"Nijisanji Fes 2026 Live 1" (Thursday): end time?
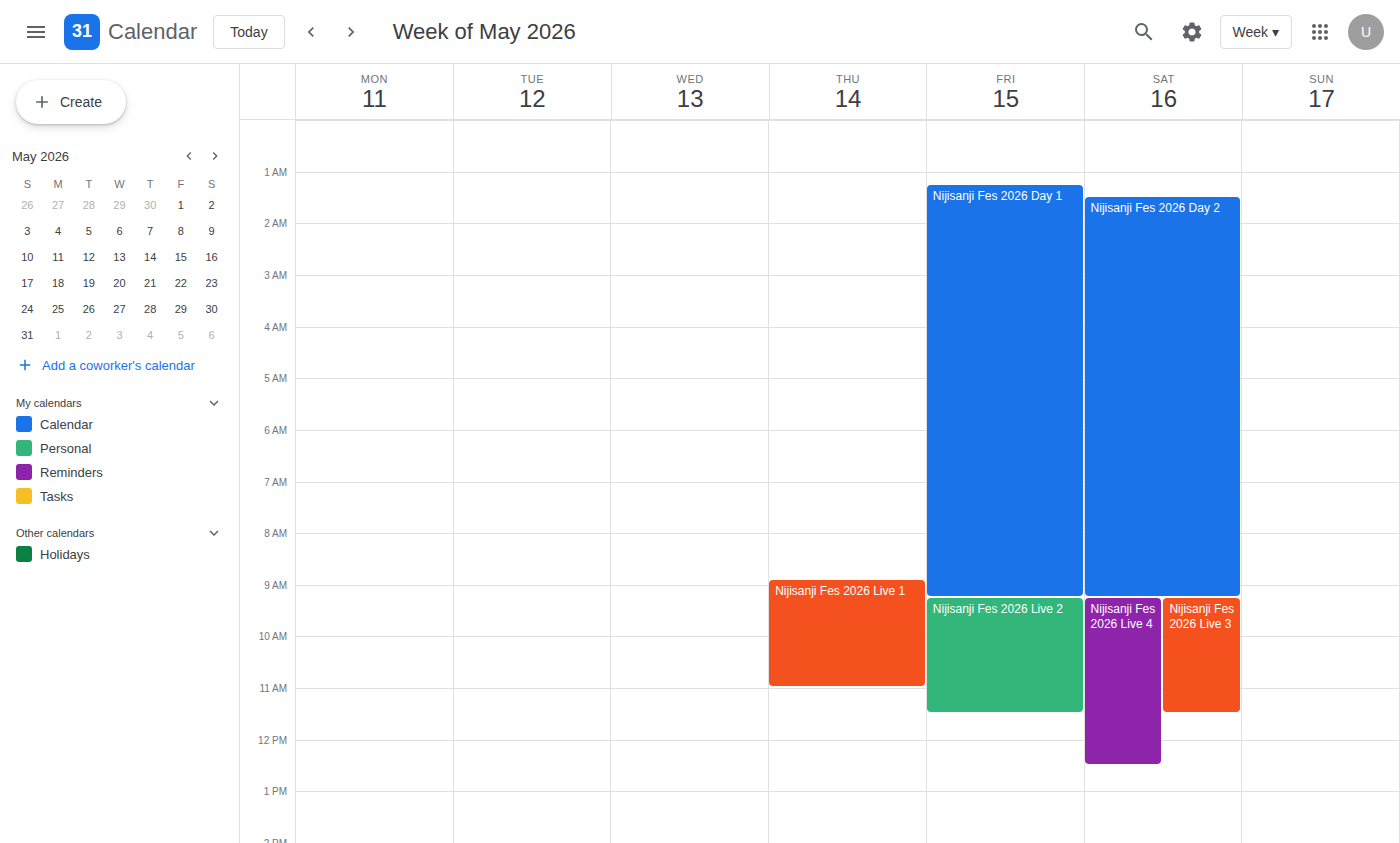
11:00 AM